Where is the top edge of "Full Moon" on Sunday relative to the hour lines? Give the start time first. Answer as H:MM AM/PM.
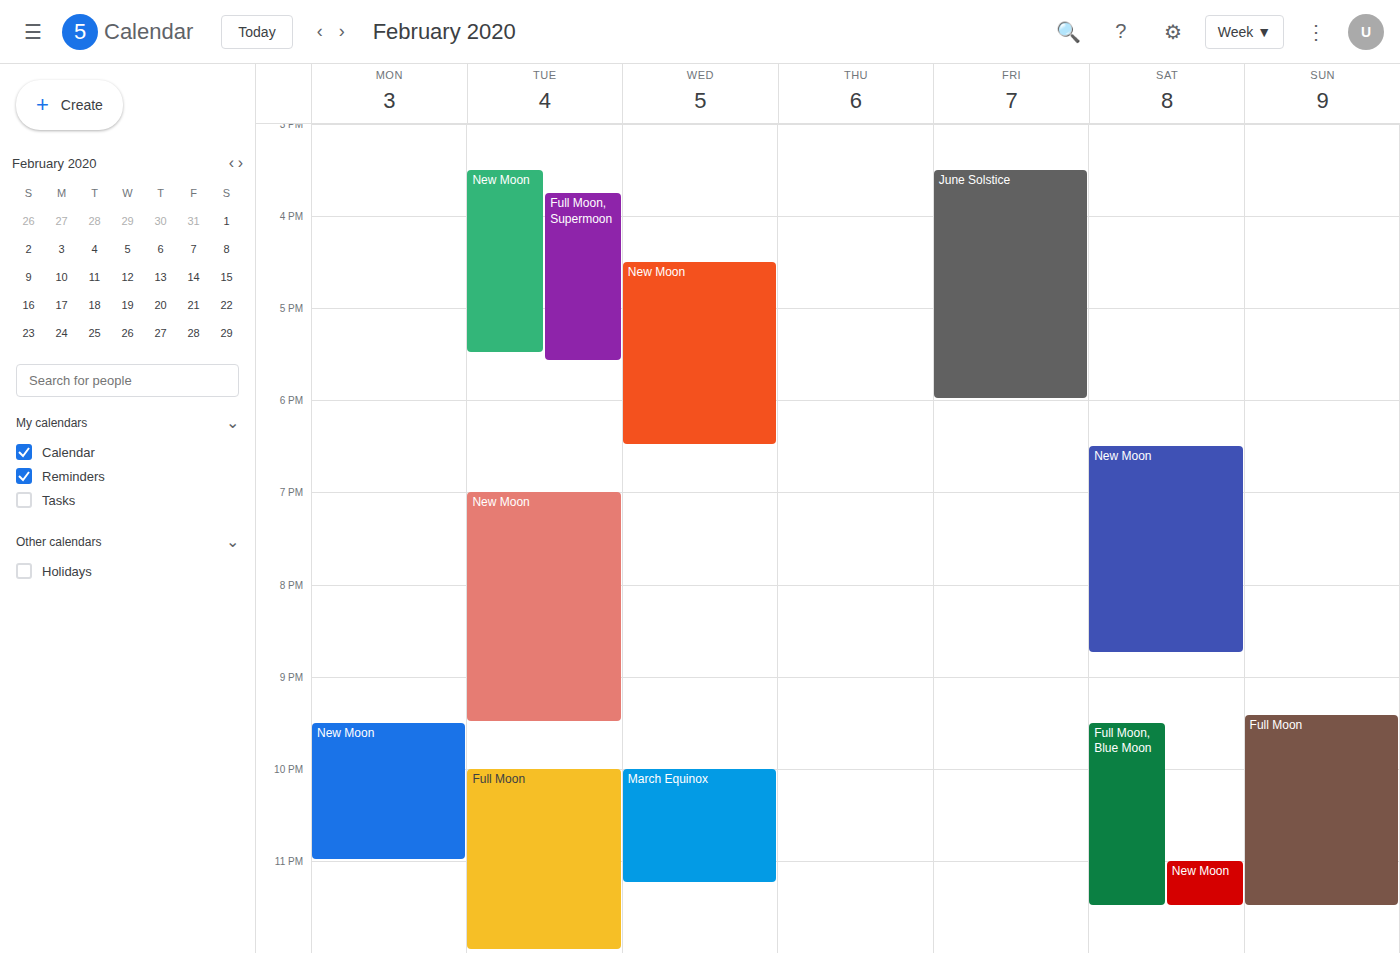
9:25 PM -- neither: 25 minutes below the 9 PM line and 35 minutes above the 10 PM line.